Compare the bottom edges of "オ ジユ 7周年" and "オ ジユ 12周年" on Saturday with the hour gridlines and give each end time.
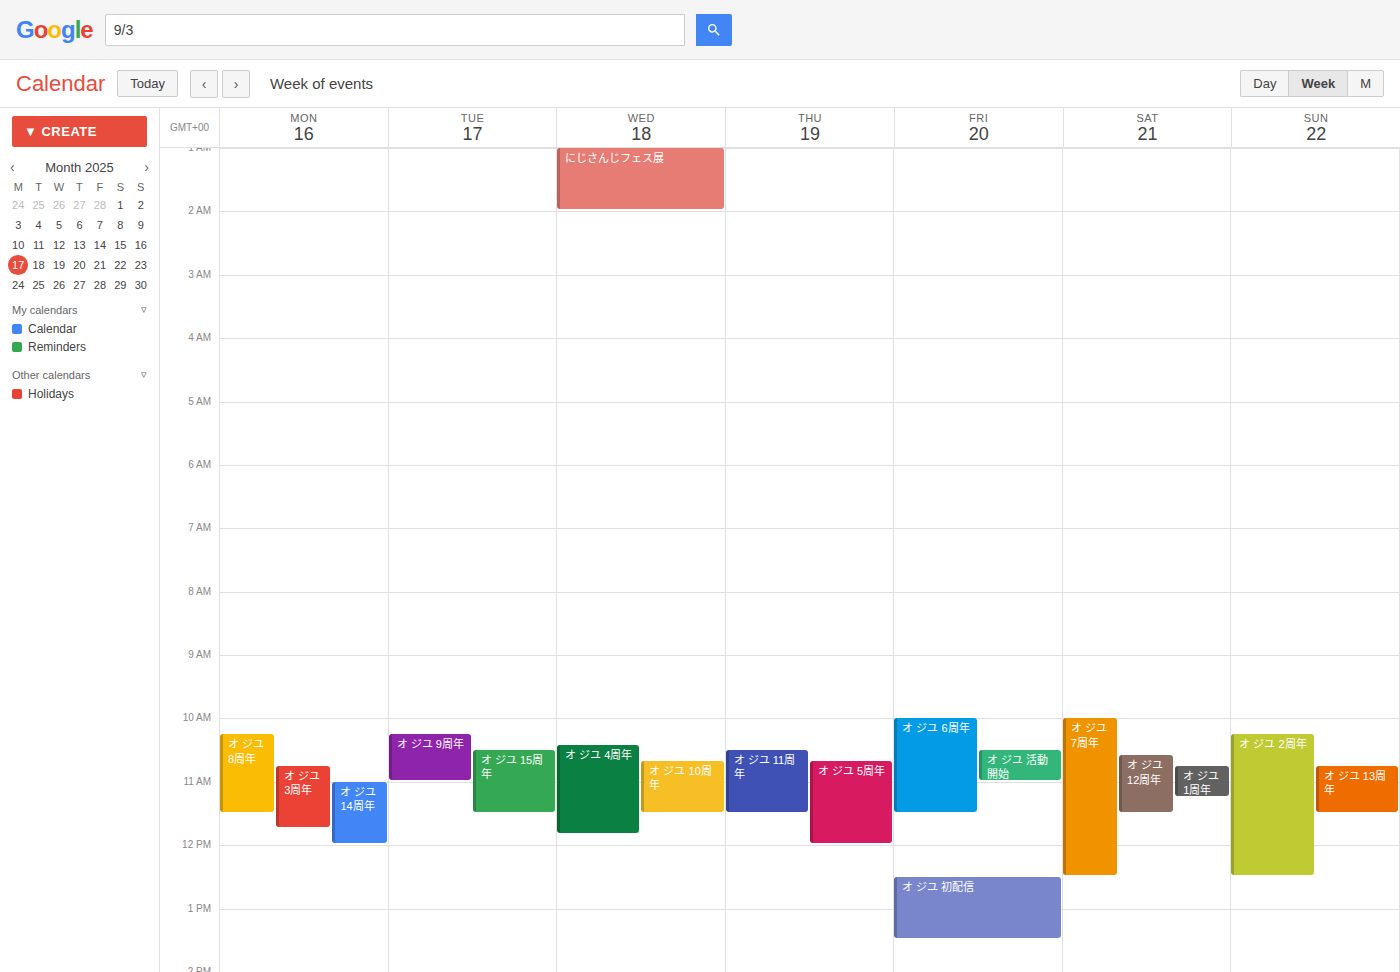
"オ ジユ 7周年": 12:30, halfway between the 12:00 and 13:00 lines. "オ ジユ 12周年": 11:30, halfway between the 11:00 and 12:00 lines.